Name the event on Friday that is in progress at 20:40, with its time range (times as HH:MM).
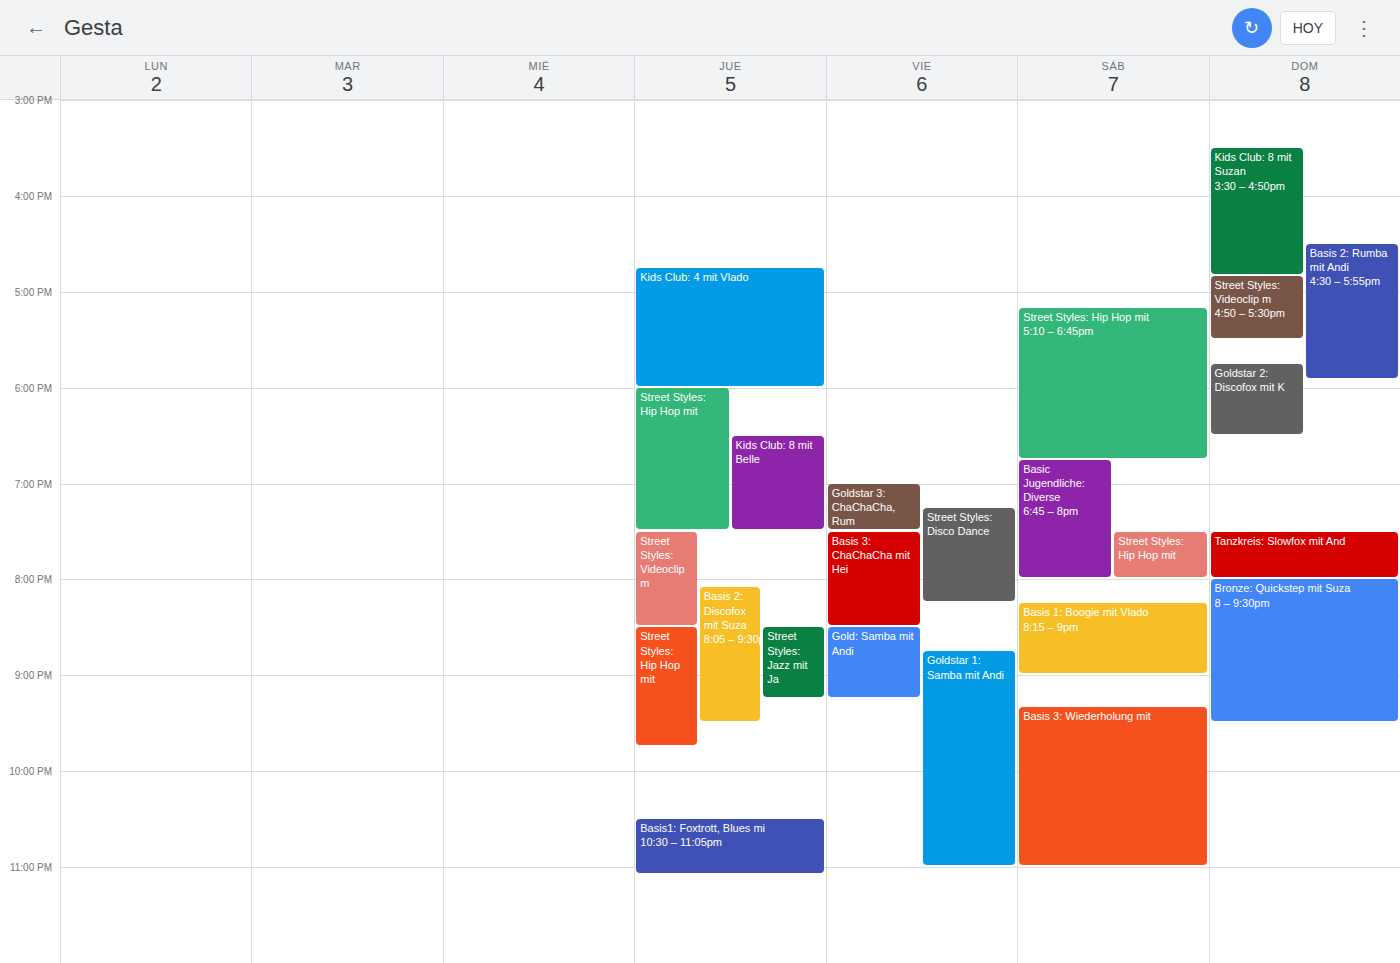
"Gold: Samba mit Andi", 20:30 to 21:15